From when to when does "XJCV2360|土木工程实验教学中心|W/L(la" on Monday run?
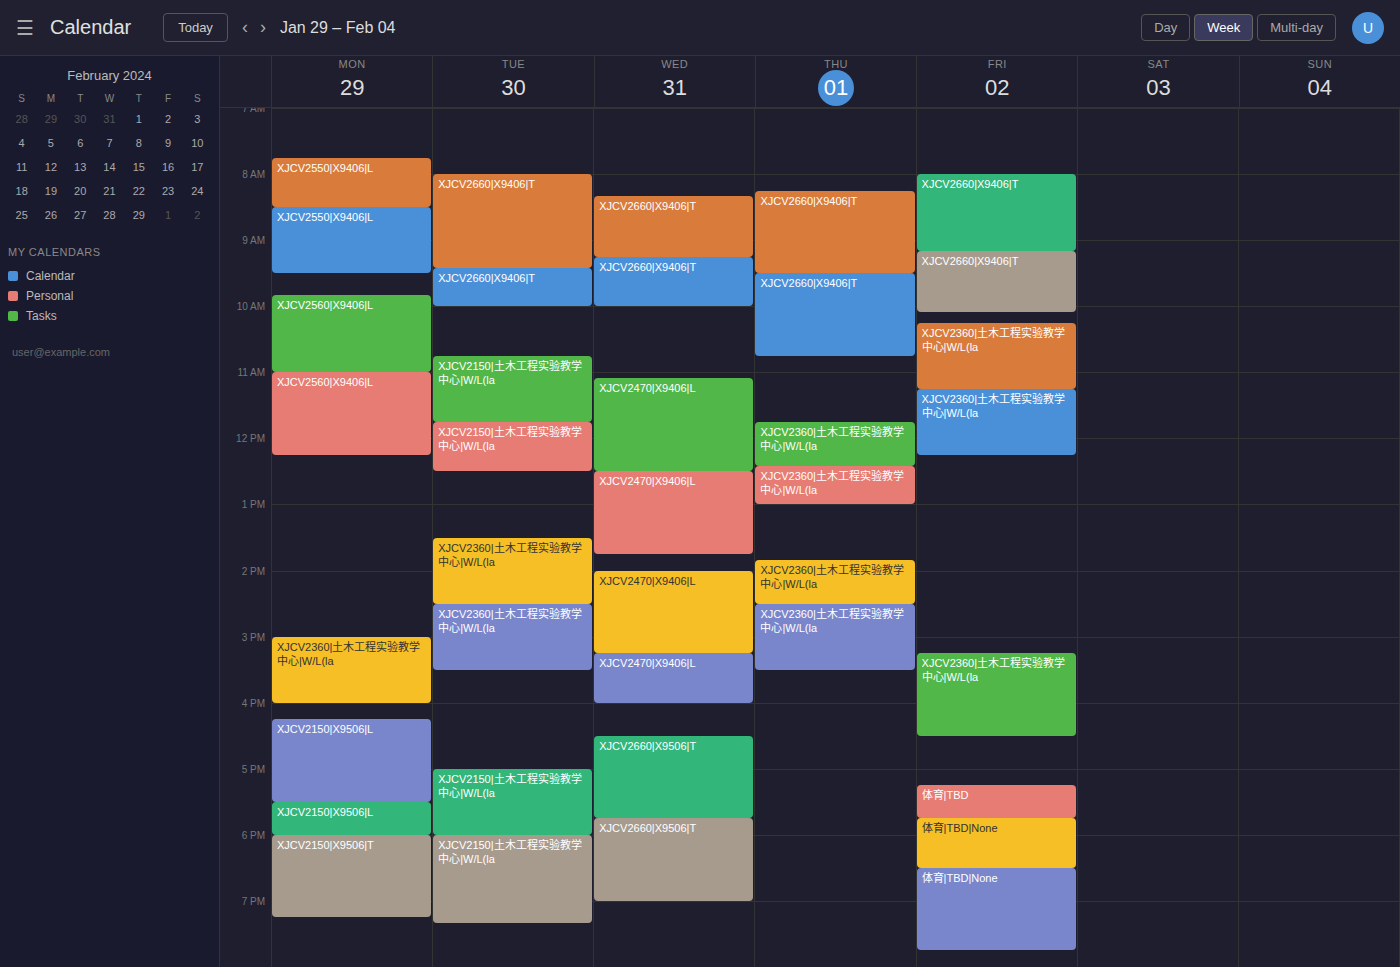
15:00 to 16:00